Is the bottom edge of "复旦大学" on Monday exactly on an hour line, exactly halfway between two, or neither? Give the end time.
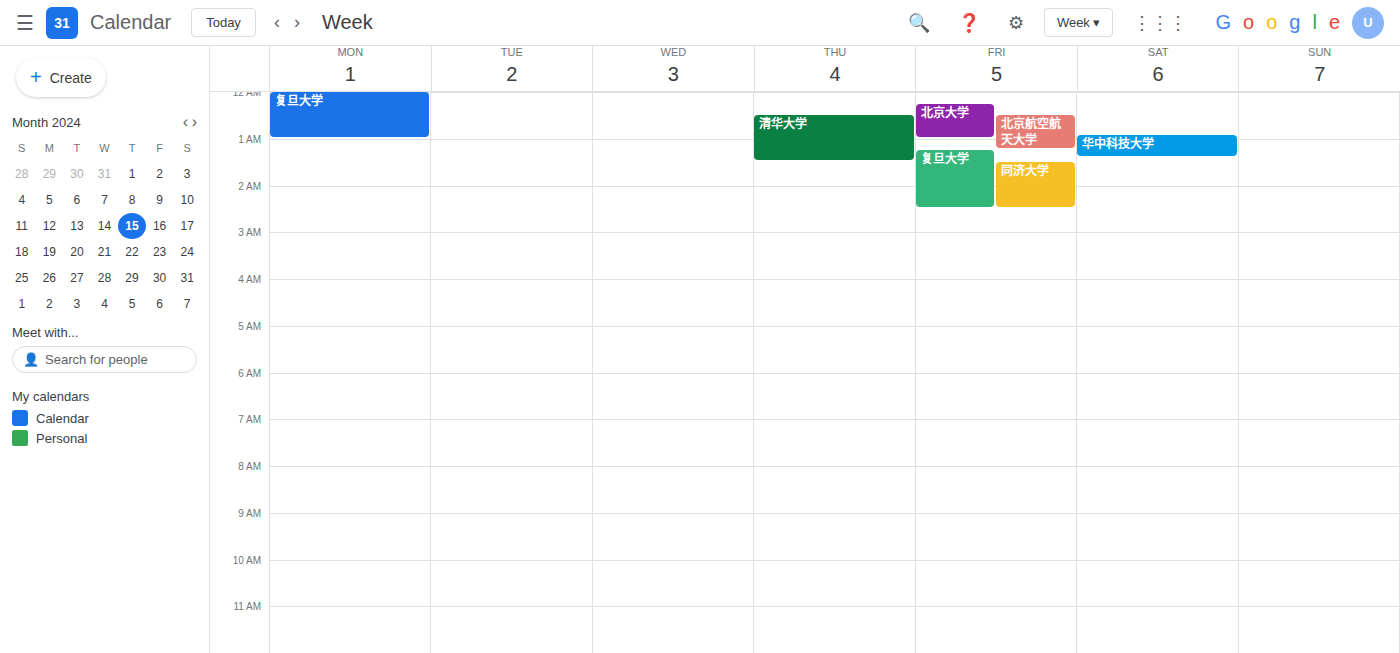
1:00 AM -- exactly on the 1 AM line.